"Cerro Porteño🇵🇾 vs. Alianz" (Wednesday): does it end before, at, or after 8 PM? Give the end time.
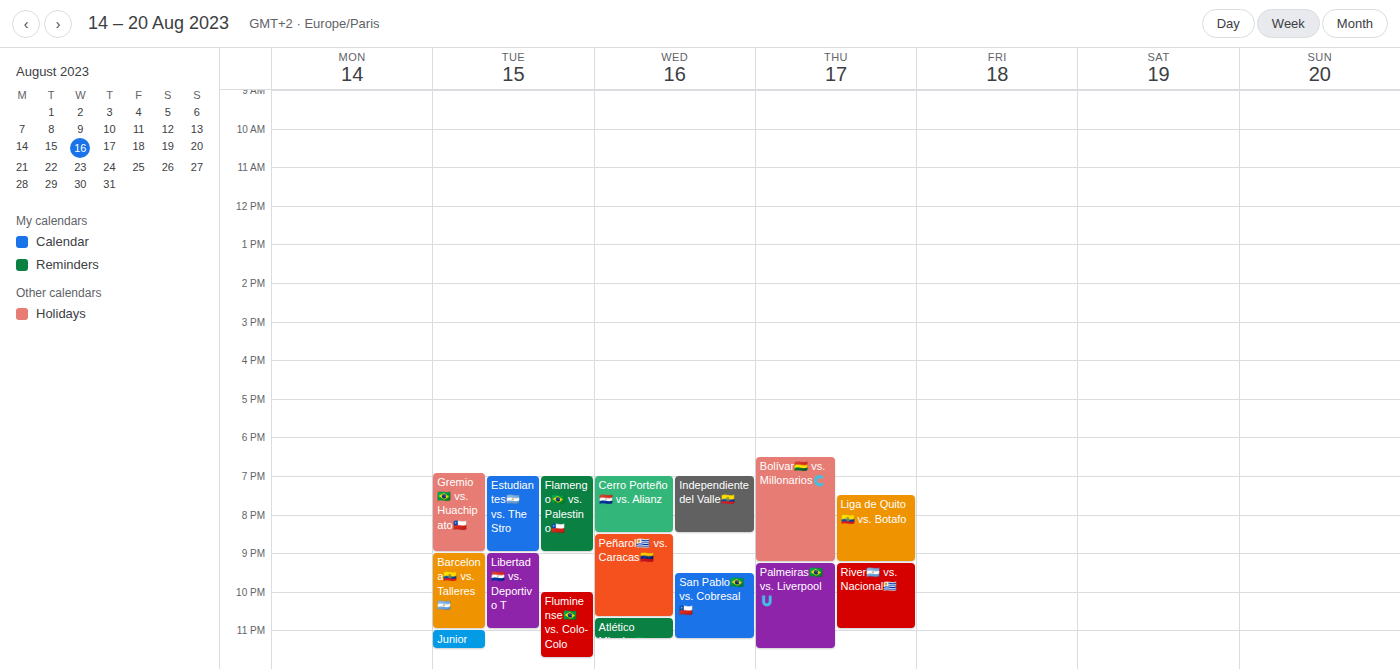
8:30 PM -- after 8 PM, 30 minutes below the 8 PM line.